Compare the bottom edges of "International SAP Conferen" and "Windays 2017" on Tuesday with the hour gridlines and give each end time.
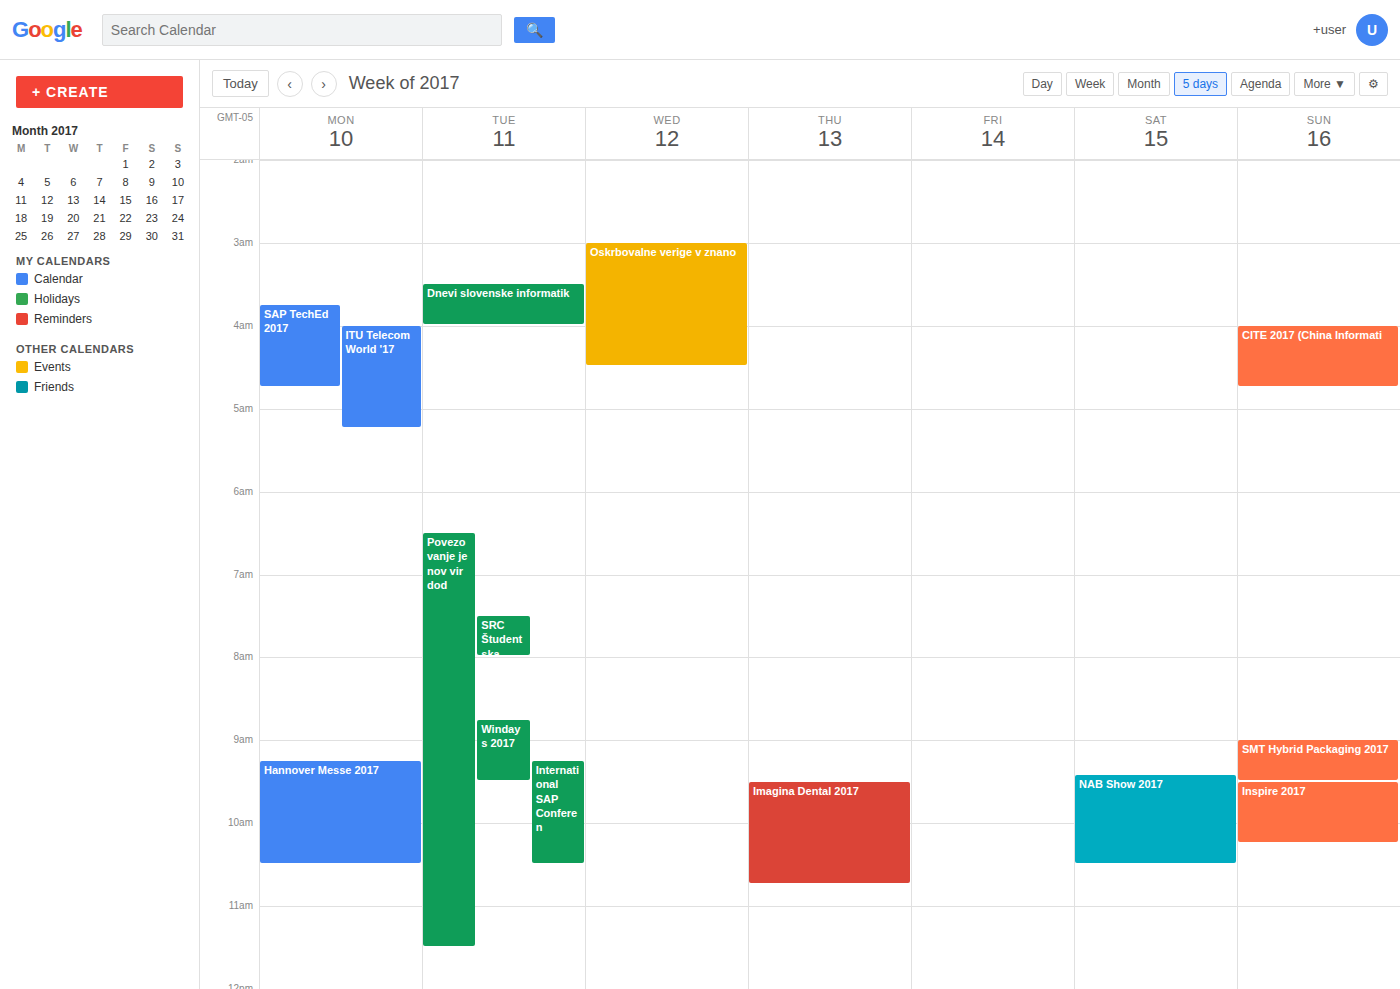
"International SAP Conferen": 10:30 AM, halfway between the 10 AM and 11 AM lines. "Windays 2017": 9:30 AM, halfway between the 9 AM and 10 AM lines.